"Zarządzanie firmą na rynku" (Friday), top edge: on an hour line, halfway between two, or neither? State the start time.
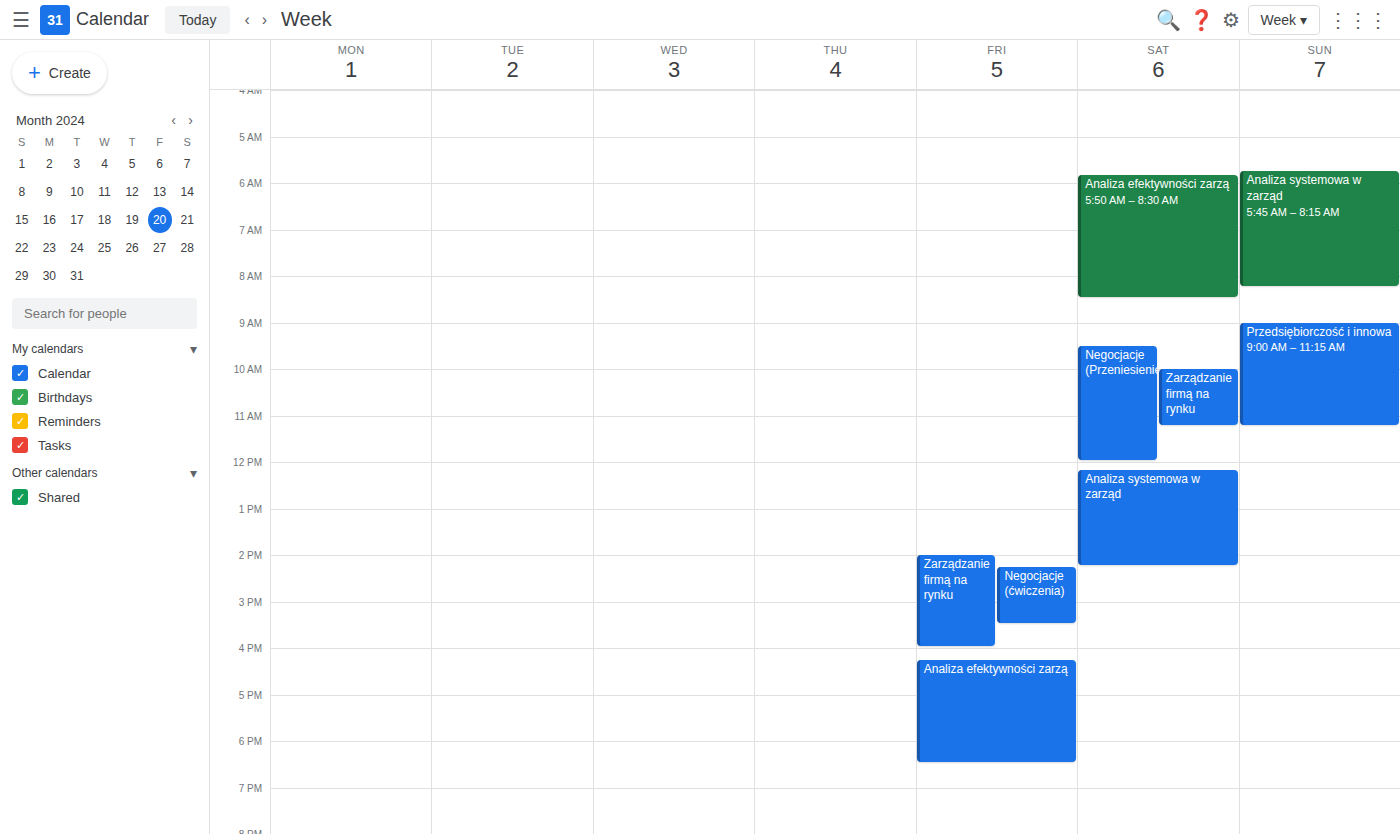
2:00 PM -- exactly on the 2 PM line.